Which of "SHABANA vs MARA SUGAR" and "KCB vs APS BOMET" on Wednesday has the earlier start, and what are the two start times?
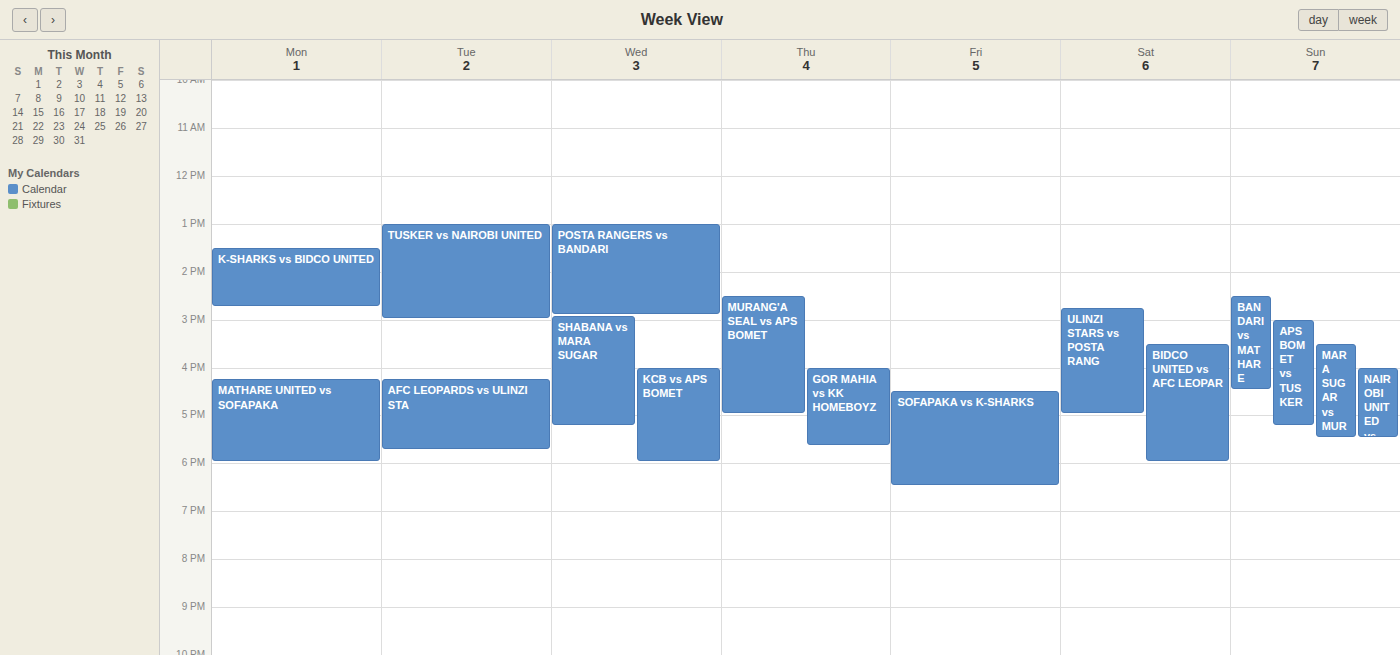
"SHABANA vs MARA SUGAR" 2:55 PM; "KCB vs APS BOMET" 4:00 PM.